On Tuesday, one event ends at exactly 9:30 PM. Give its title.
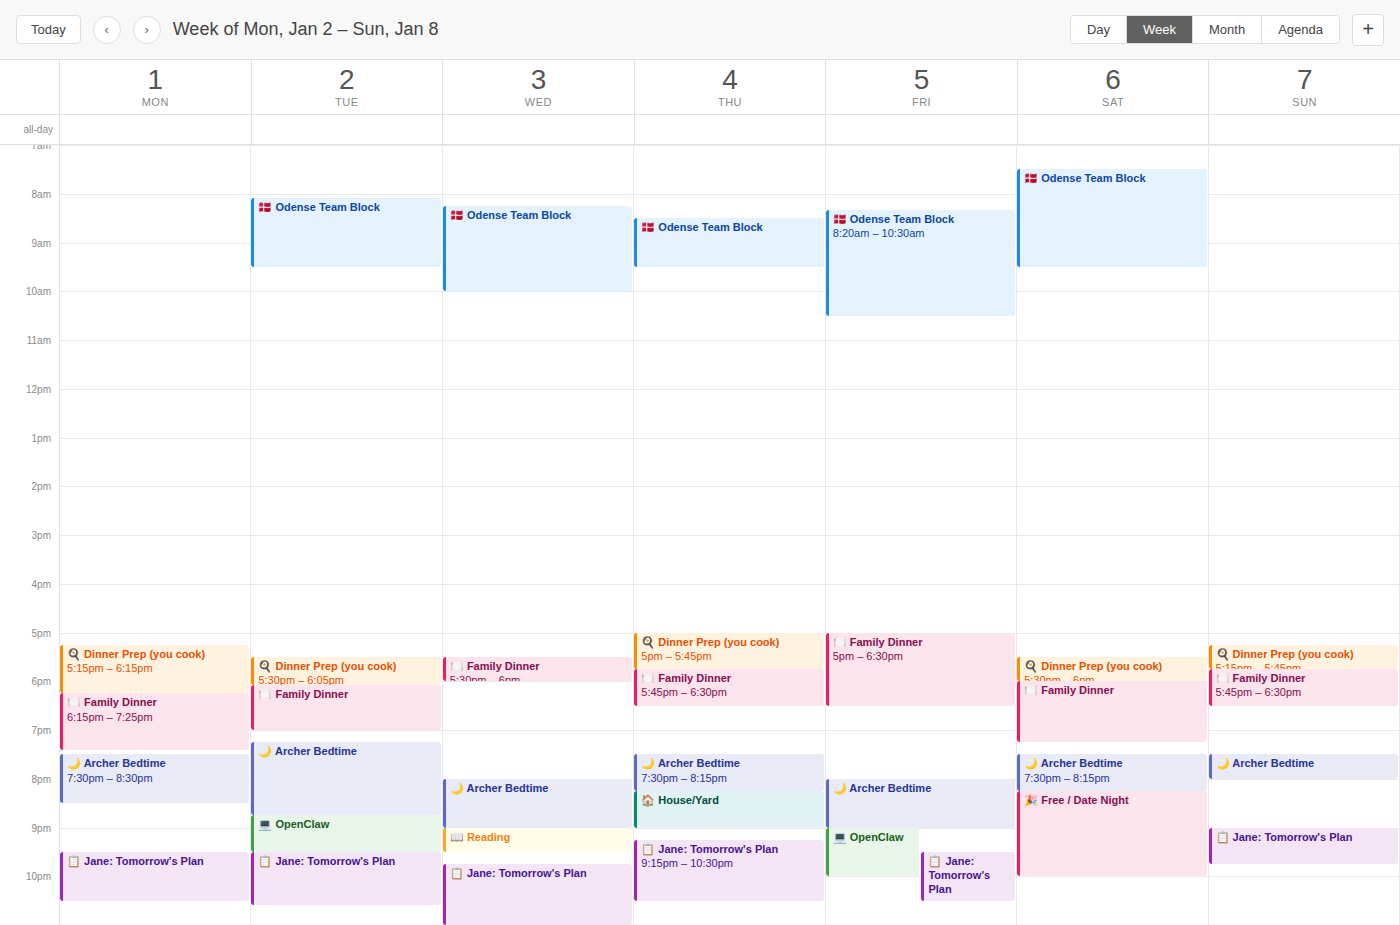
"💻 OpenClaw"